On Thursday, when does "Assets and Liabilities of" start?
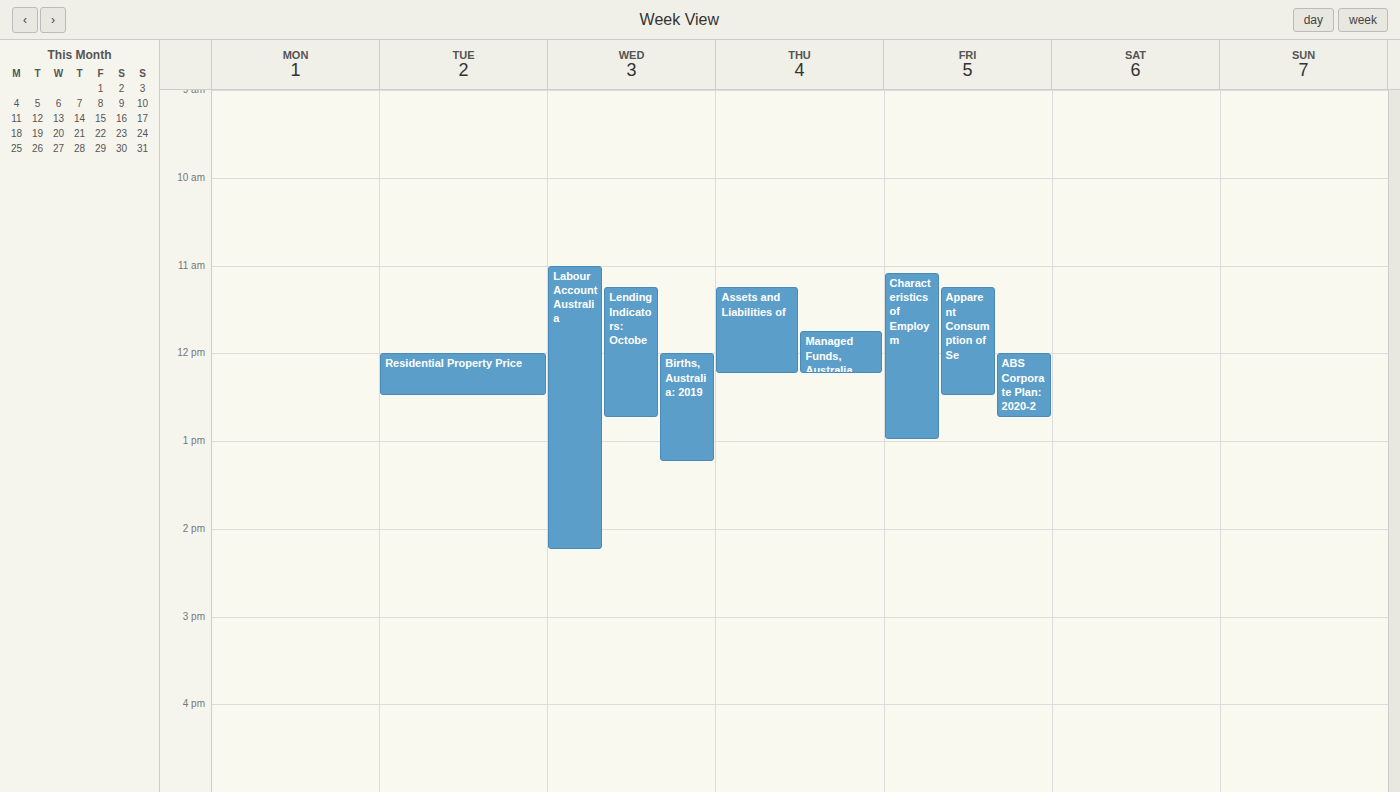
11:15